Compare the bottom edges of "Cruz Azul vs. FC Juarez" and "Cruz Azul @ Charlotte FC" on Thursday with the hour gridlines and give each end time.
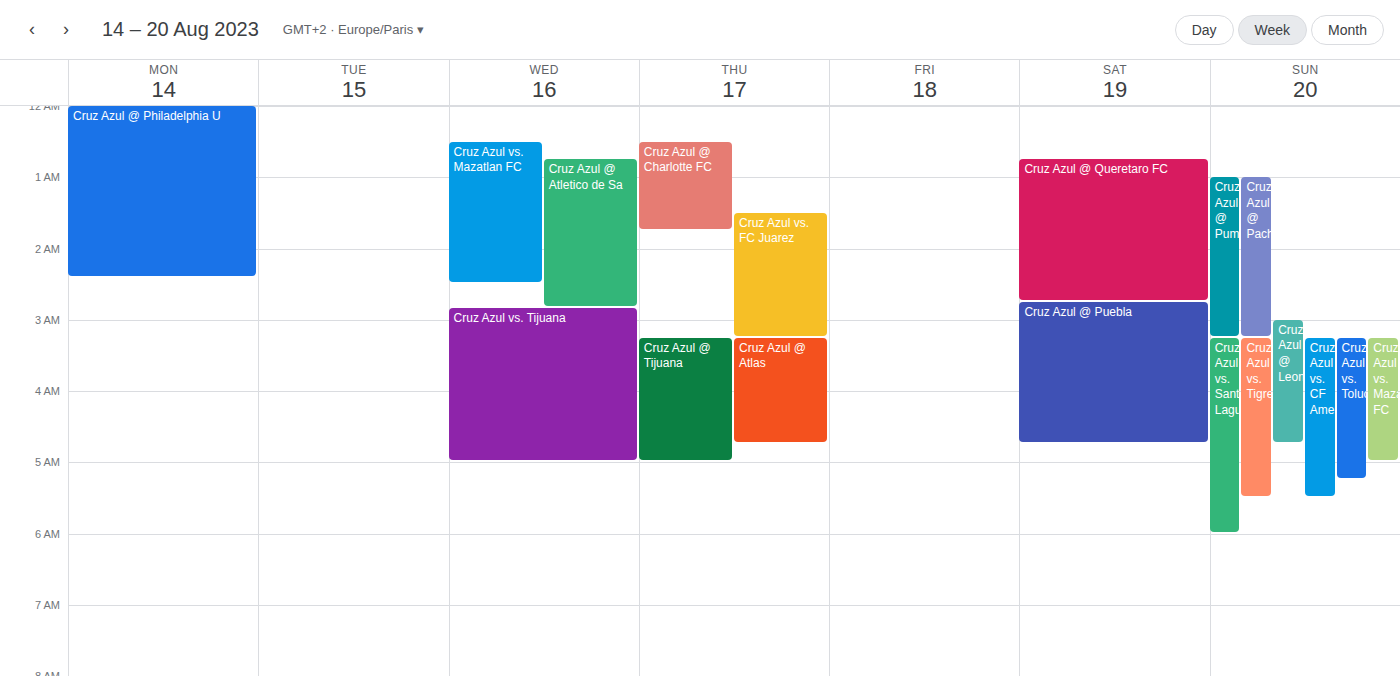
"Cruz Azul vs. FC Juarez": 3:15 AM, neither: a quarter of the way from the 3 AM line to the 4 AM line. "Cruz Azul @ Charlotte FC": 1:45 AM, neither: three quarters of the way from the 1 AM line to the 2 AM line.